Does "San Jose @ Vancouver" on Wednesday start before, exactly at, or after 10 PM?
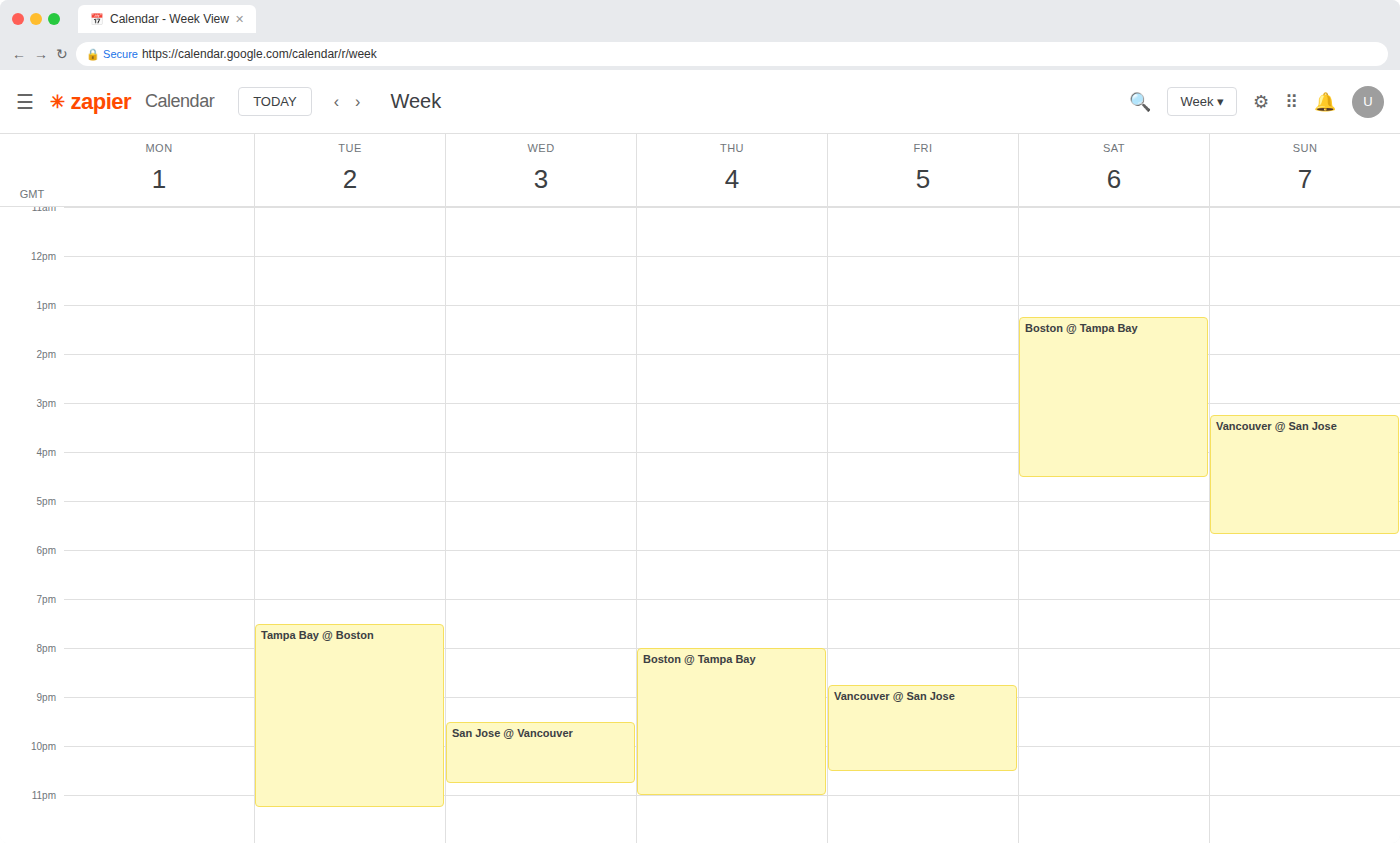
9:30 PM -- before 10 PM, 30 minutes above the 10 PM line.